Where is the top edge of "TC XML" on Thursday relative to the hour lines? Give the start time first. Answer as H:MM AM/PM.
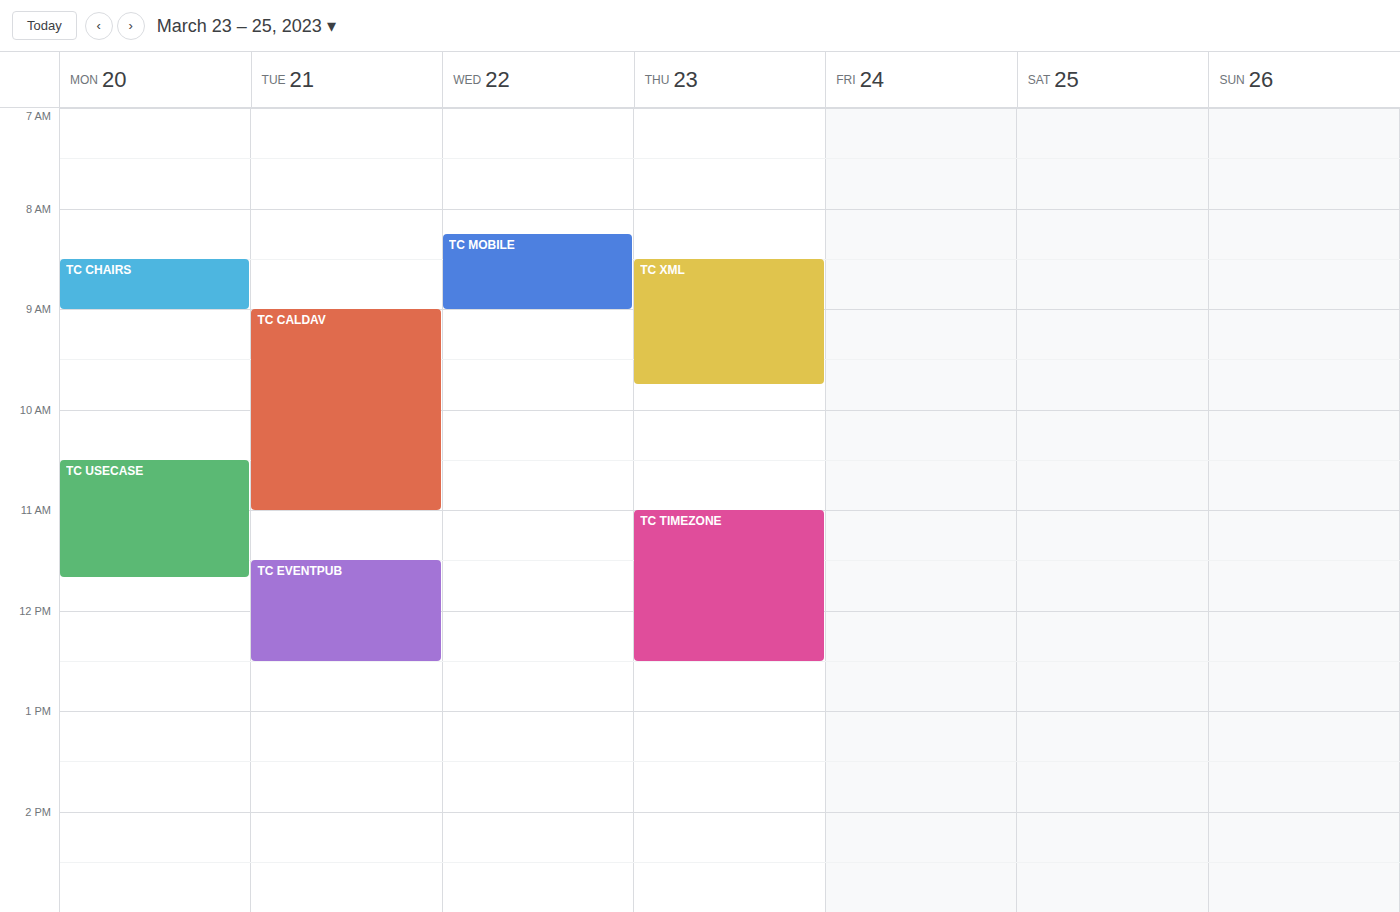
8:30 AM -- halfway between the 8 AM and 9 AM lines.